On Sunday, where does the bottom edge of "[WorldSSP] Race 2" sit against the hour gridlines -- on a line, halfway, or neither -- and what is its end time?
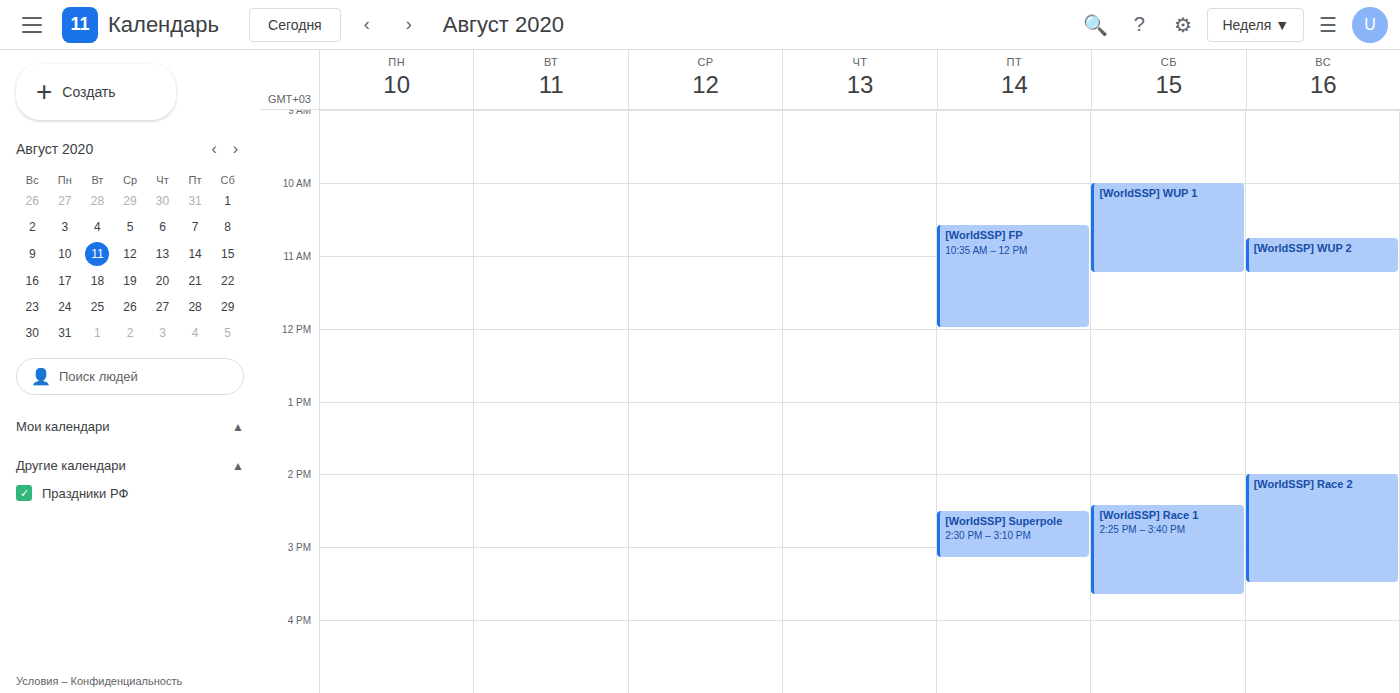
3:30 PM -- halfway between the 3 PM and 4 PM lines.